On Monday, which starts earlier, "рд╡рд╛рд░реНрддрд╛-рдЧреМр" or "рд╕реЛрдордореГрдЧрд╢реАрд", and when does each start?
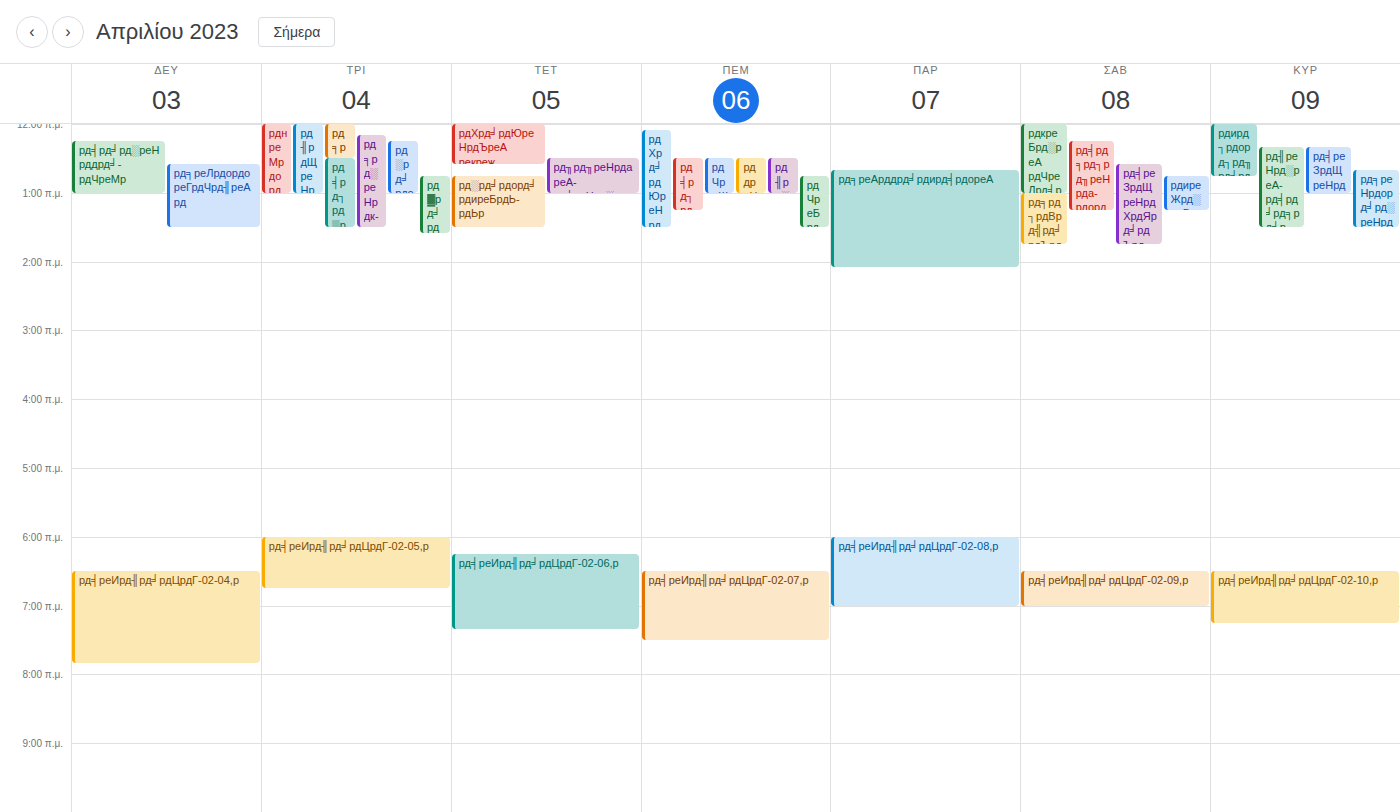
"рд╡рд╛рд░реНрддрд╛-рдЧреМр" 12:15 AM; "рд╕реЛрдордореГрдЧрд╢реАрд" 12:35 AM.